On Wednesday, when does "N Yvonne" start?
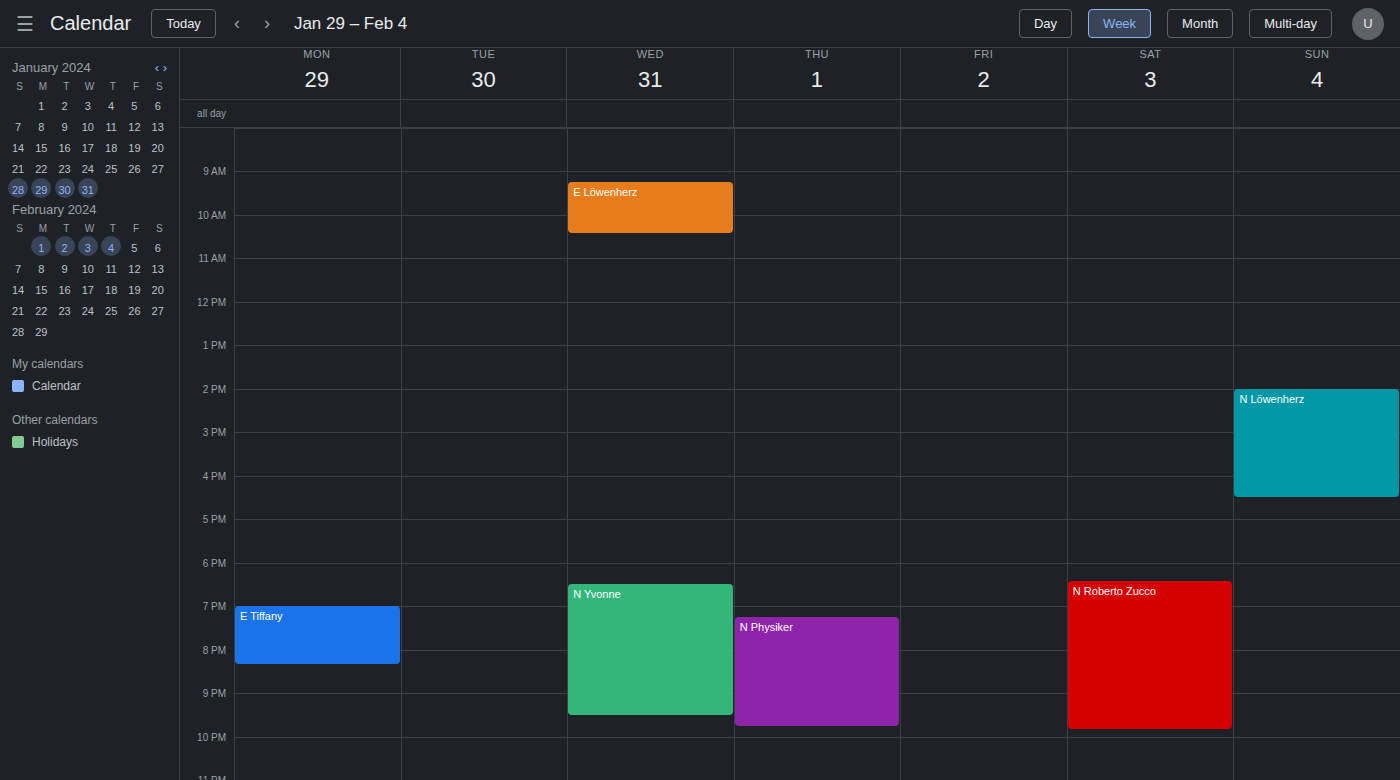
6:30 PM